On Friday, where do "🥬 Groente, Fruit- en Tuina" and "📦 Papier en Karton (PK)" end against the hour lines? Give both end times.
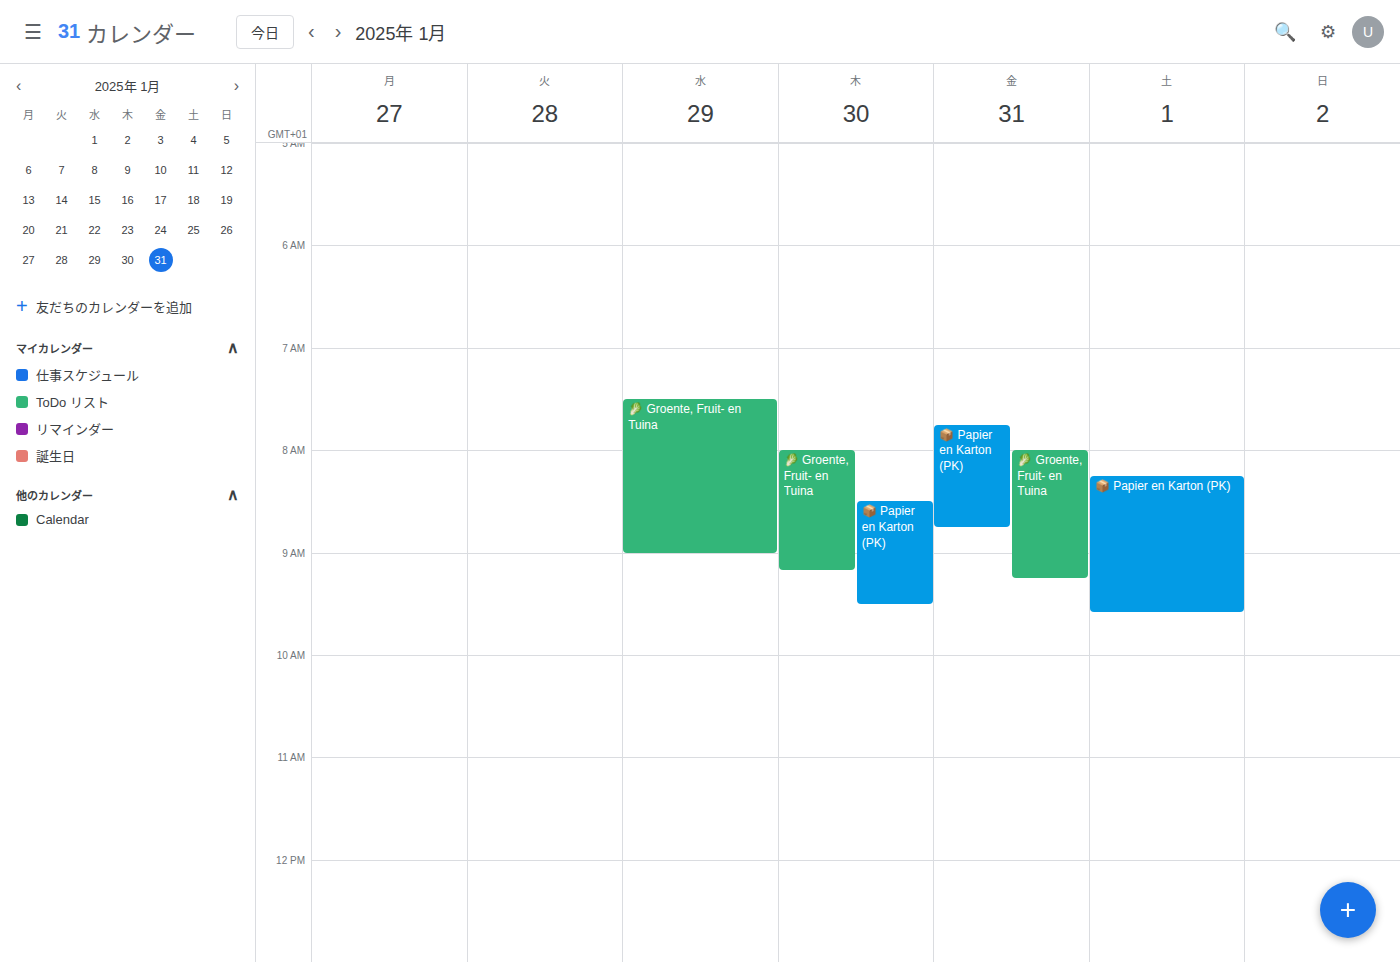
"🥬 Groente, Fruit- en Tuina": 9:15 AM, neither: a quarter of the way from the 9 AM line to the 10 AM line. "📦 Papier en Karton (PK)": 8:45 AM, neither: three quarters of the way from the 8 AM line to the 9 AM line.